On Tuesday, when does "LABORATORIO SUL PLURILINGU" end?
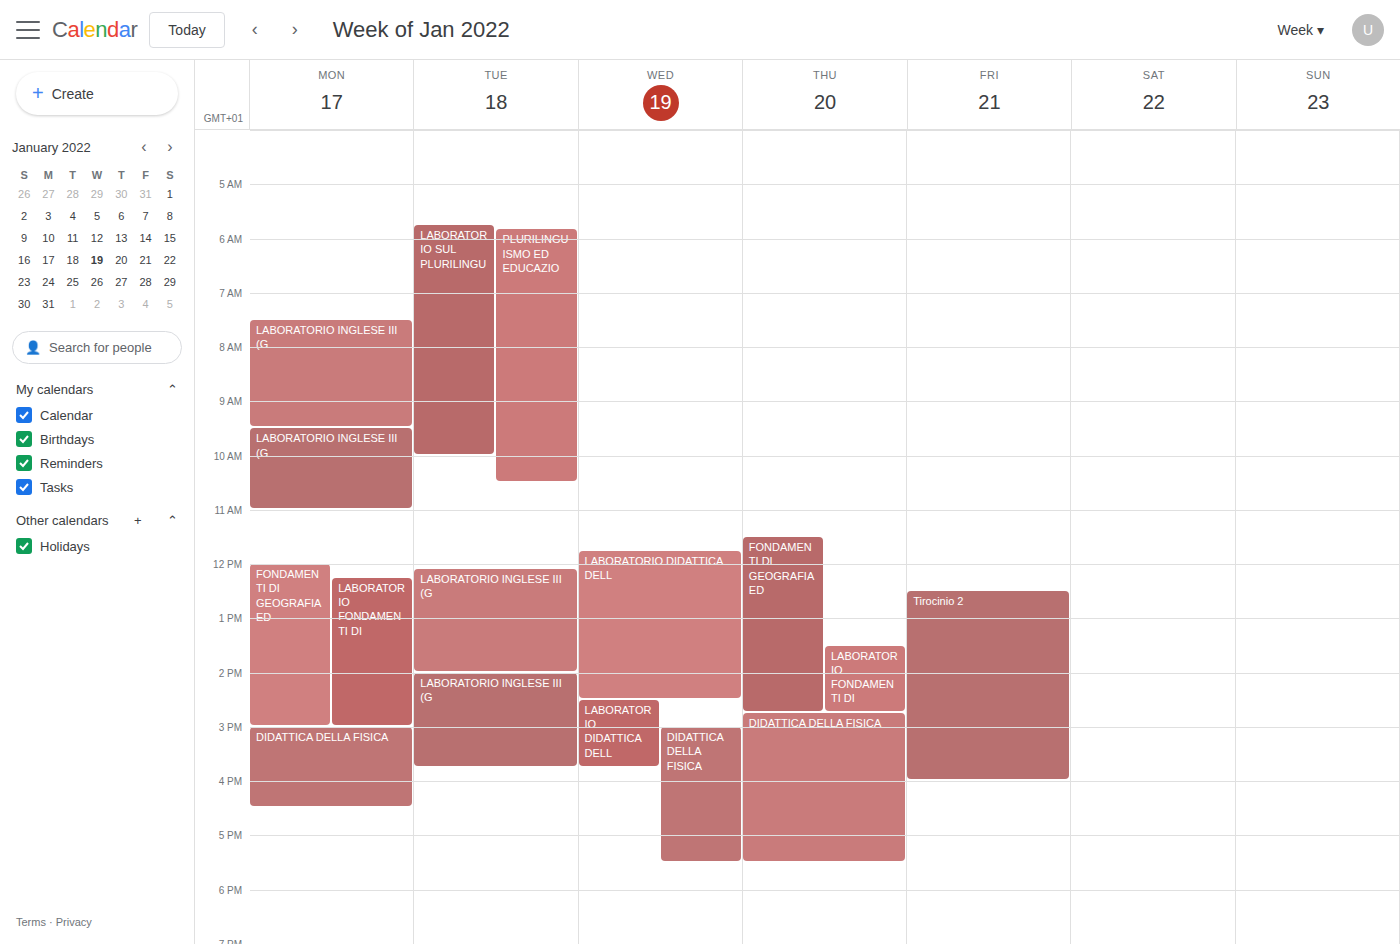
10:00 AM